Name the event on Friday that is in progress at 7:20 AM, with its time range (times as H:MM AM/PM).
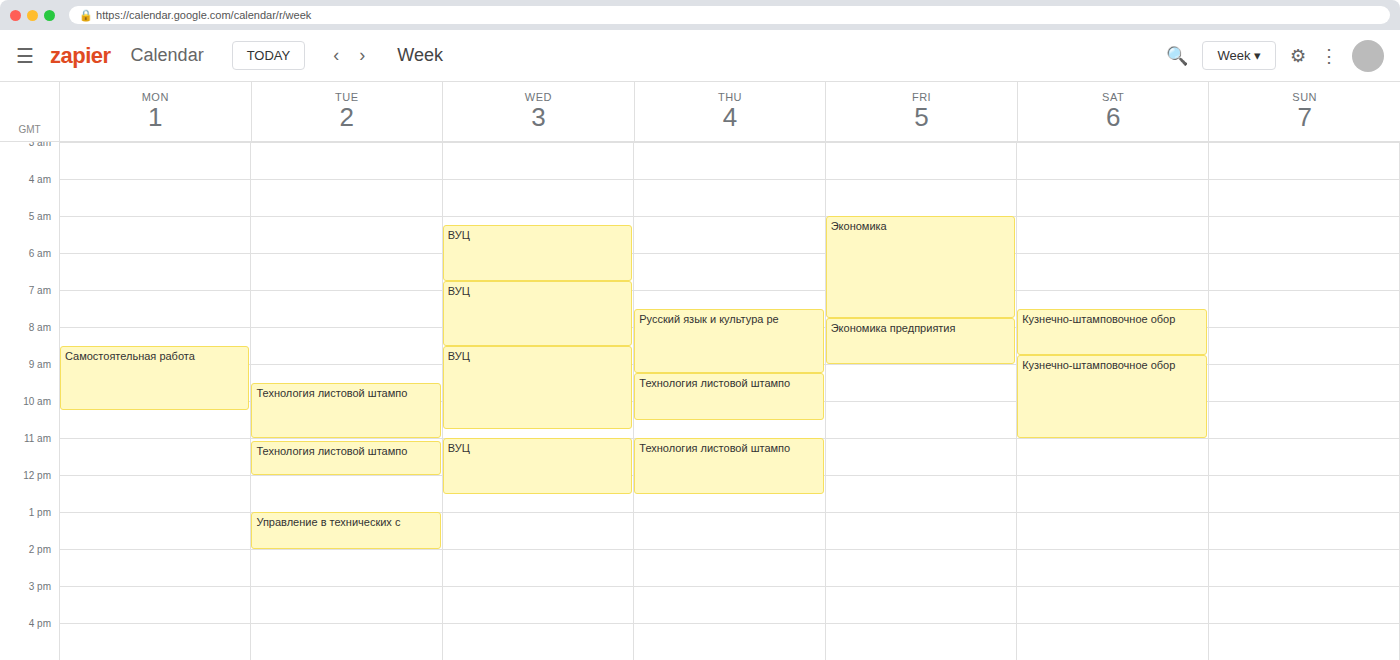
"Экономика", 5:00 AM to 7:45 AM